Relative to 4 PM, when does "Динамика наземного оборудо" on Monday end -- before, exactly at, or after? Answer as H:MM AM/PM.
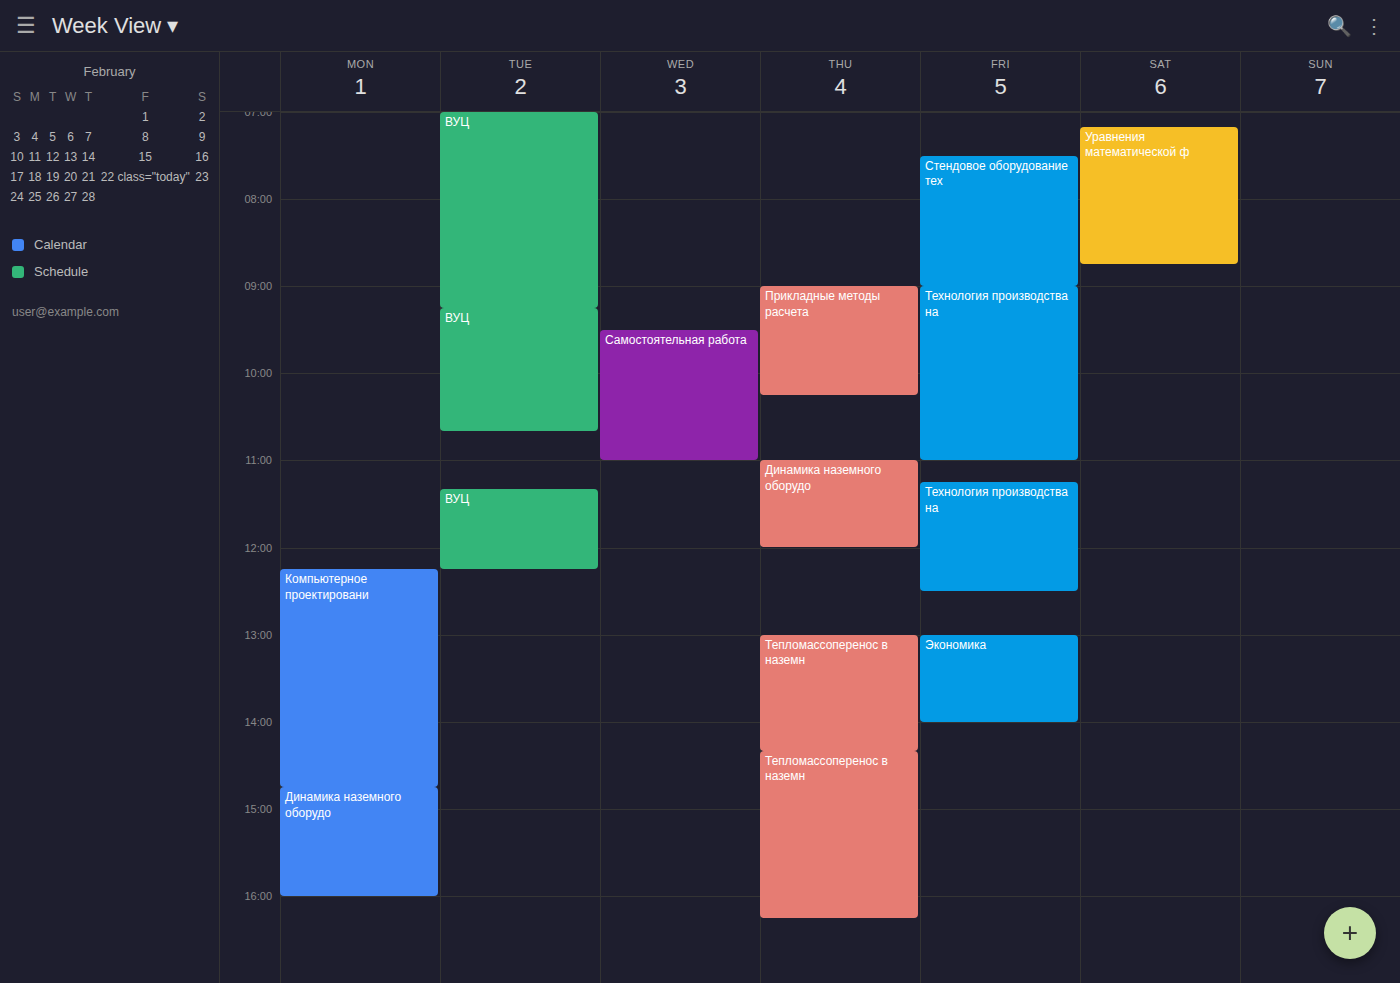
4:00 PM -- exactly at 4 PM, on the 4 PM line.